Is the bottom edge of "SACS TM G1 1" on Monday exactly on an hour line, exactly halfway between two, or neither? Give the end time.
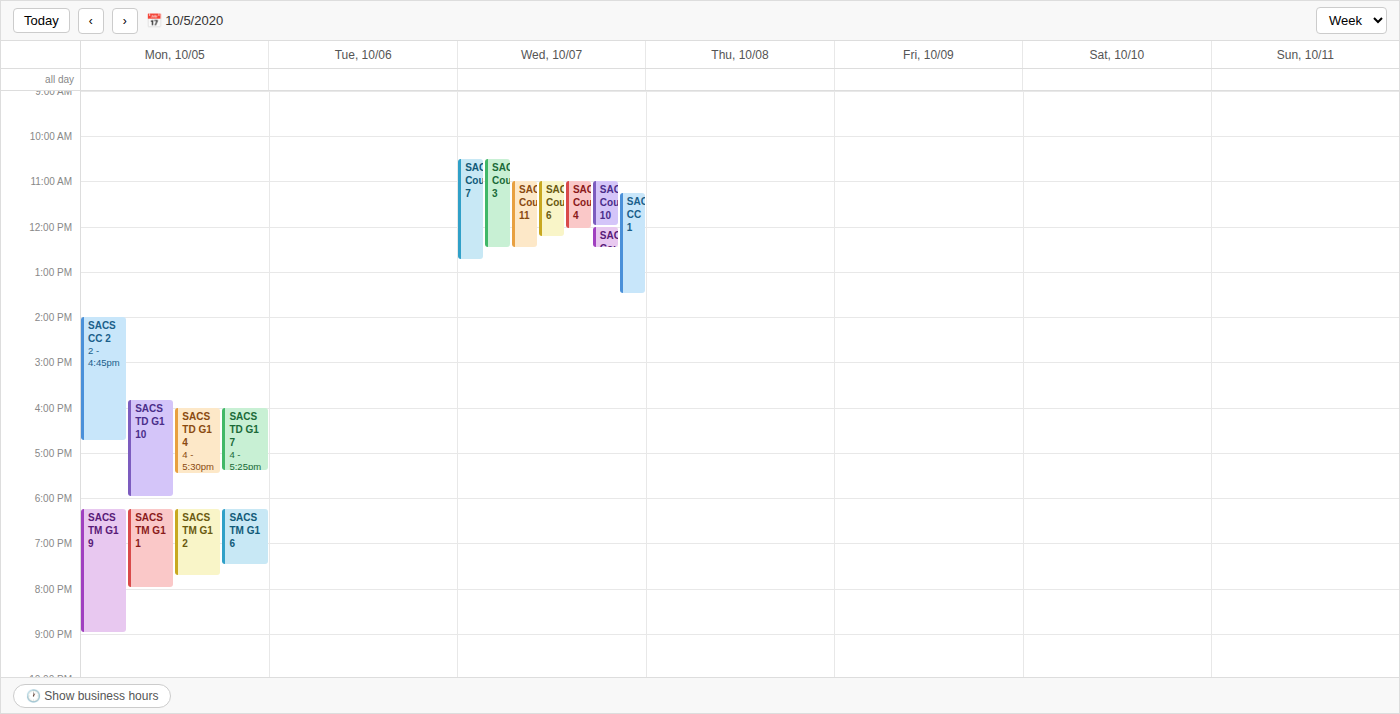
8:00 PM -- exactly on the 8 PM line.